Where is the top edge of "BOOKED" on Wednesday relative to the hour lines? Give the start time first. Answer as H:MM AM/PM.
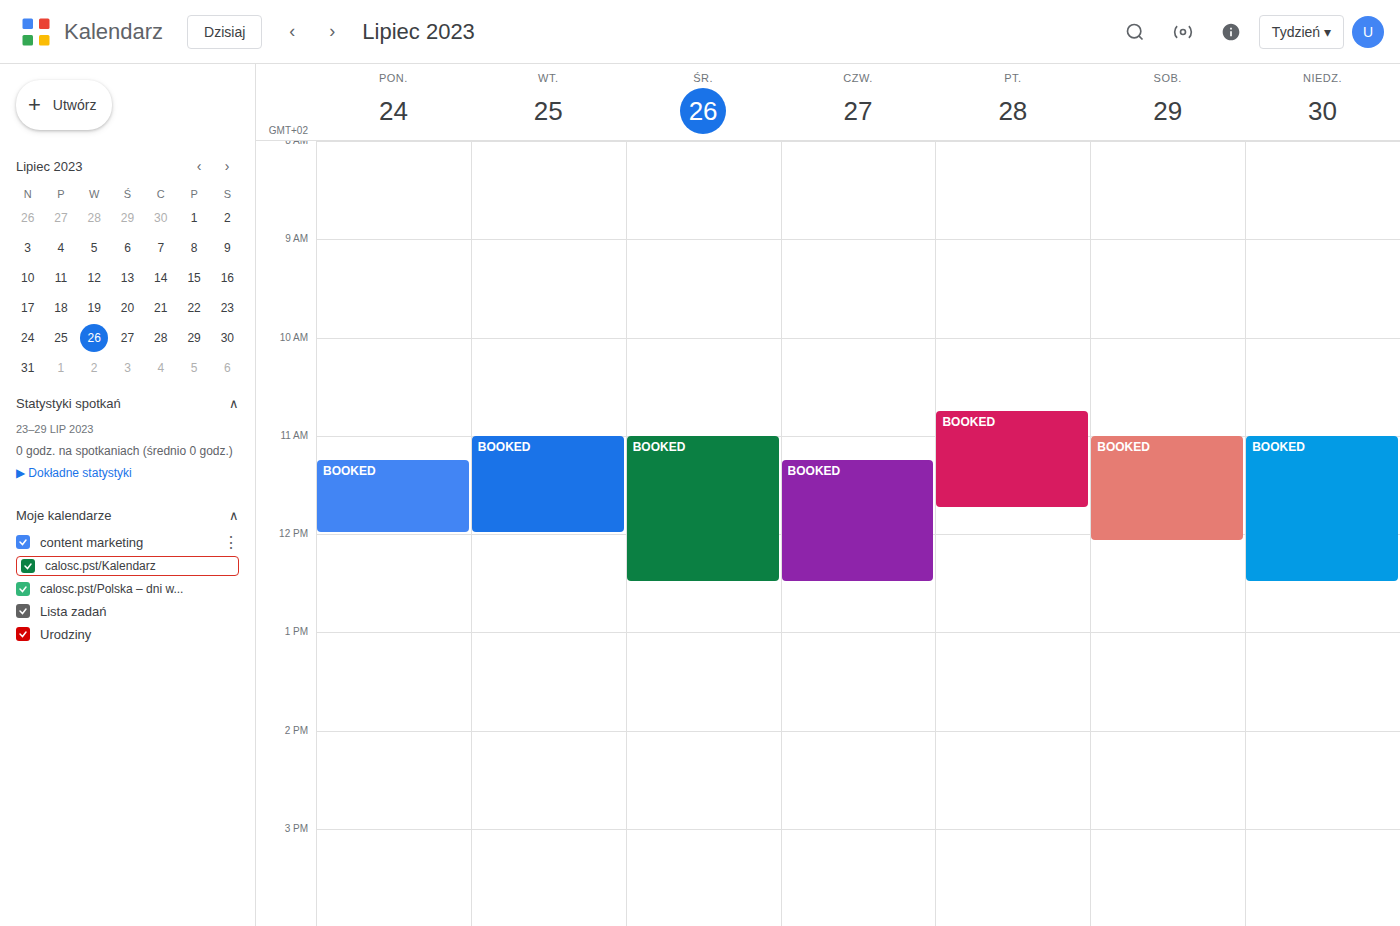
11:00 AM -- exactly on the 11 AM line.